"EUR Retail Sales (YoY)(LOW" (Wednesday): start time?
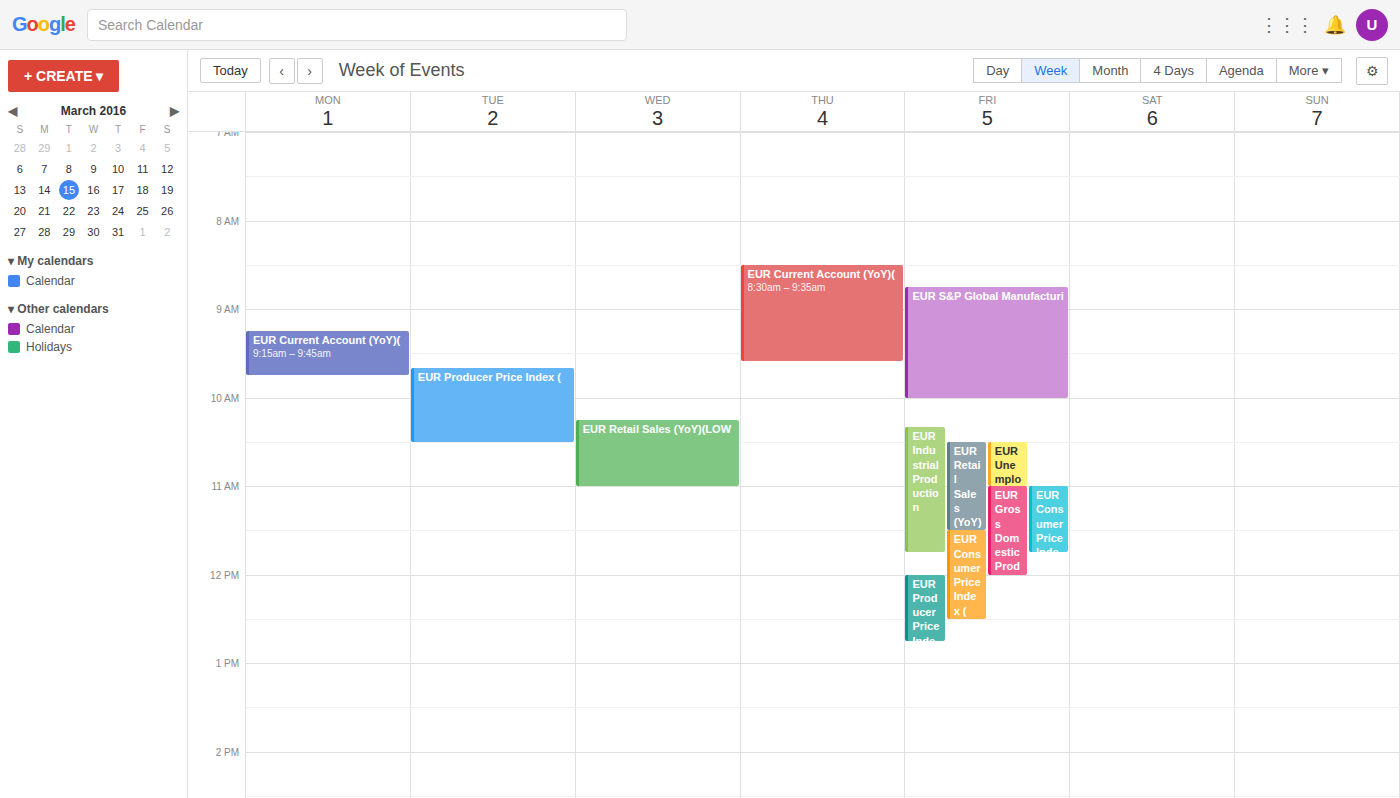
10:15